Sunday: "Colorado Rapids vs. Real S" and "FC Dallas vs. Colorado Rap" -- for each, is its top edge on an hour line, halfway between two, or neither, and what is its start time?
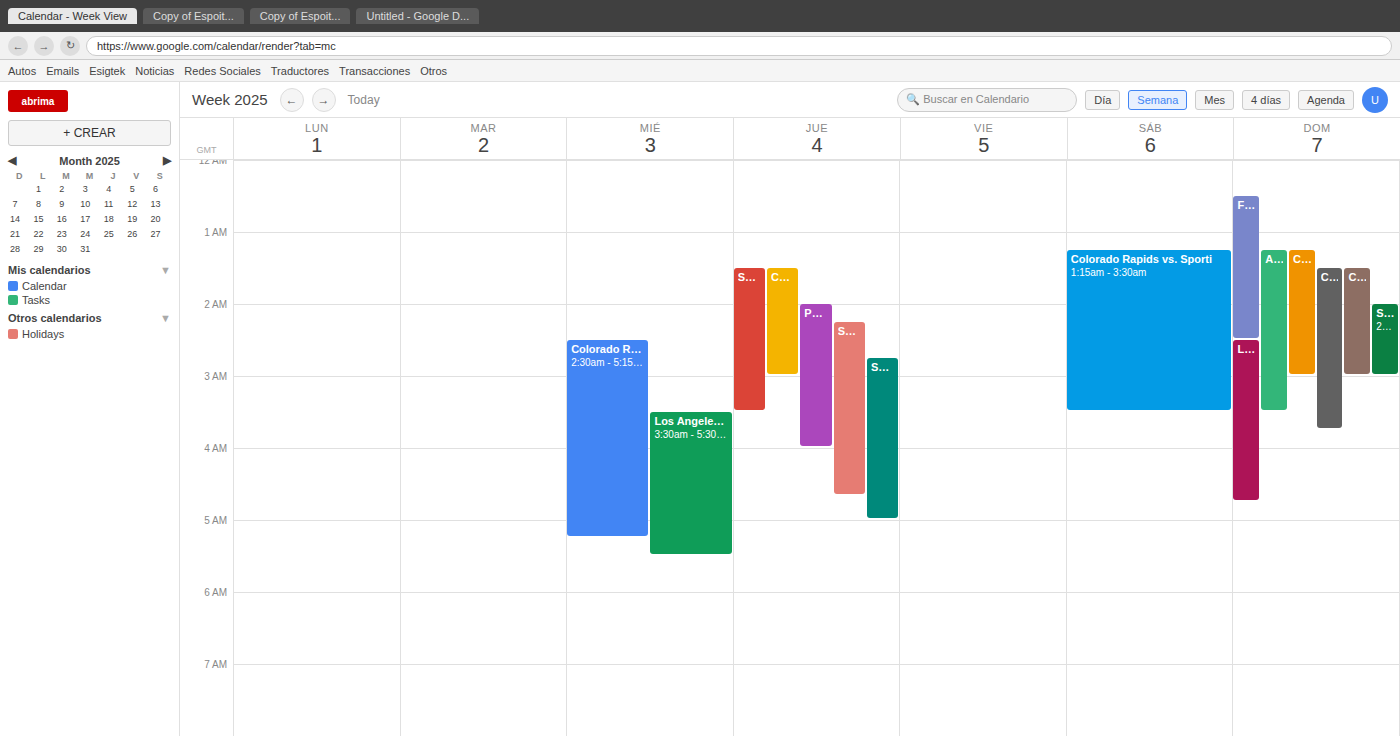
"Colorado Rapids vs. Real S": 1:30 AM, halfway between the 1 AM and 2 AM lines. "FC Dallas vs. Colorado Rap": 12:30 AM, halfway between the 12 AM and 1 AM lines.